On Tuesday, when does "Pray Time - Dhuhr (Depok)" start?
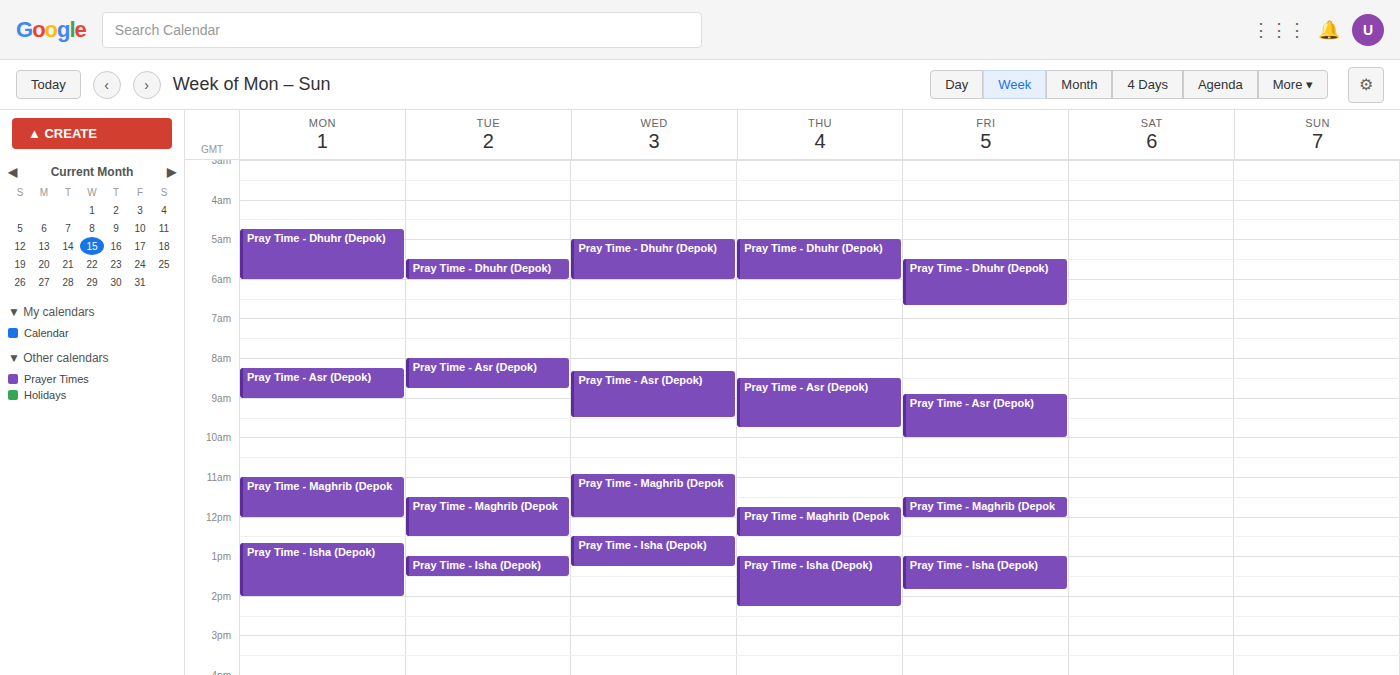
05:30